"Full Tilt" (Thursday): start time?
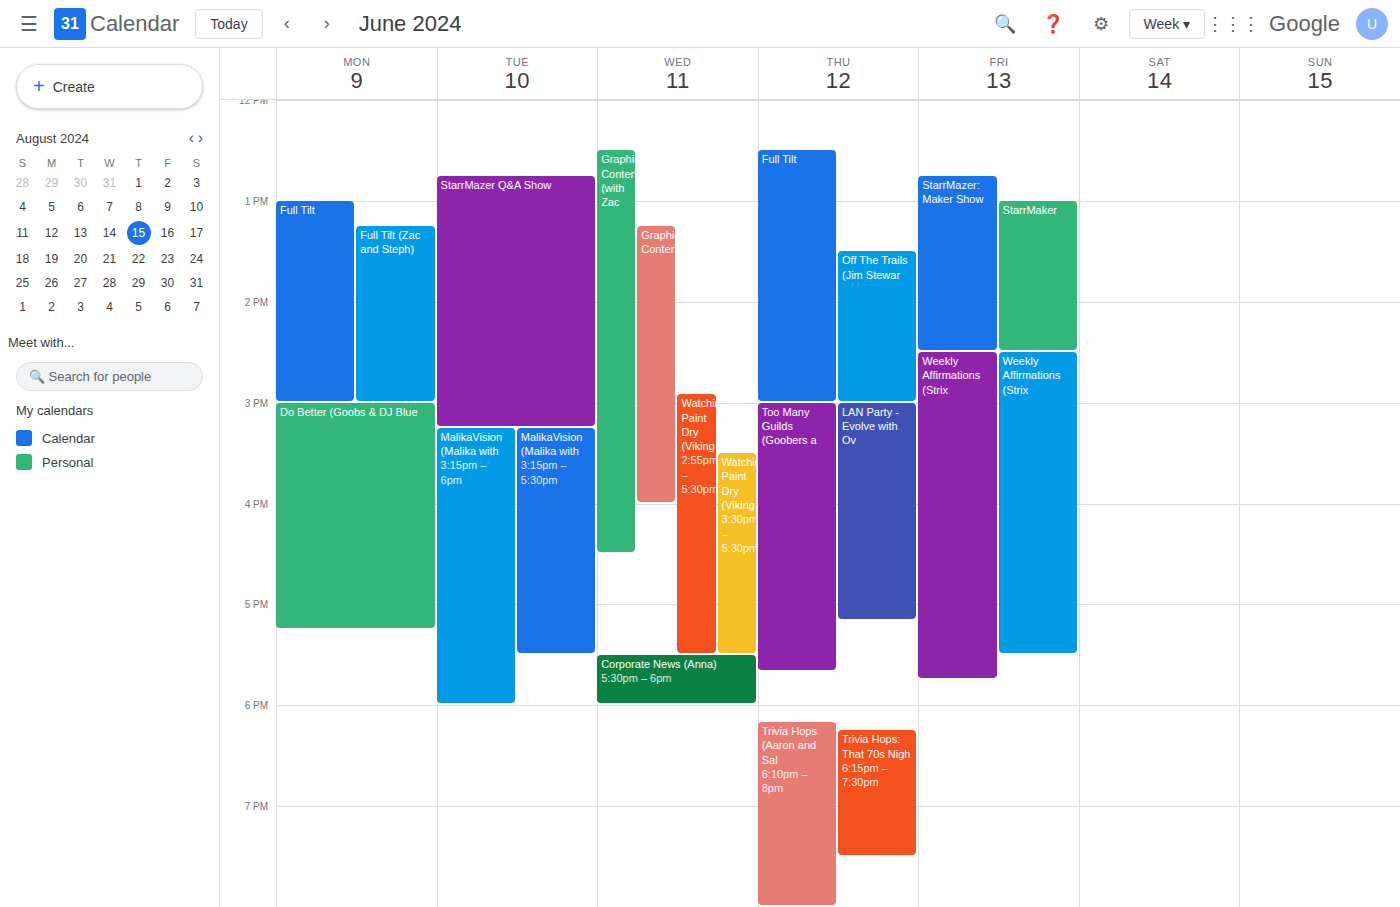
12:30